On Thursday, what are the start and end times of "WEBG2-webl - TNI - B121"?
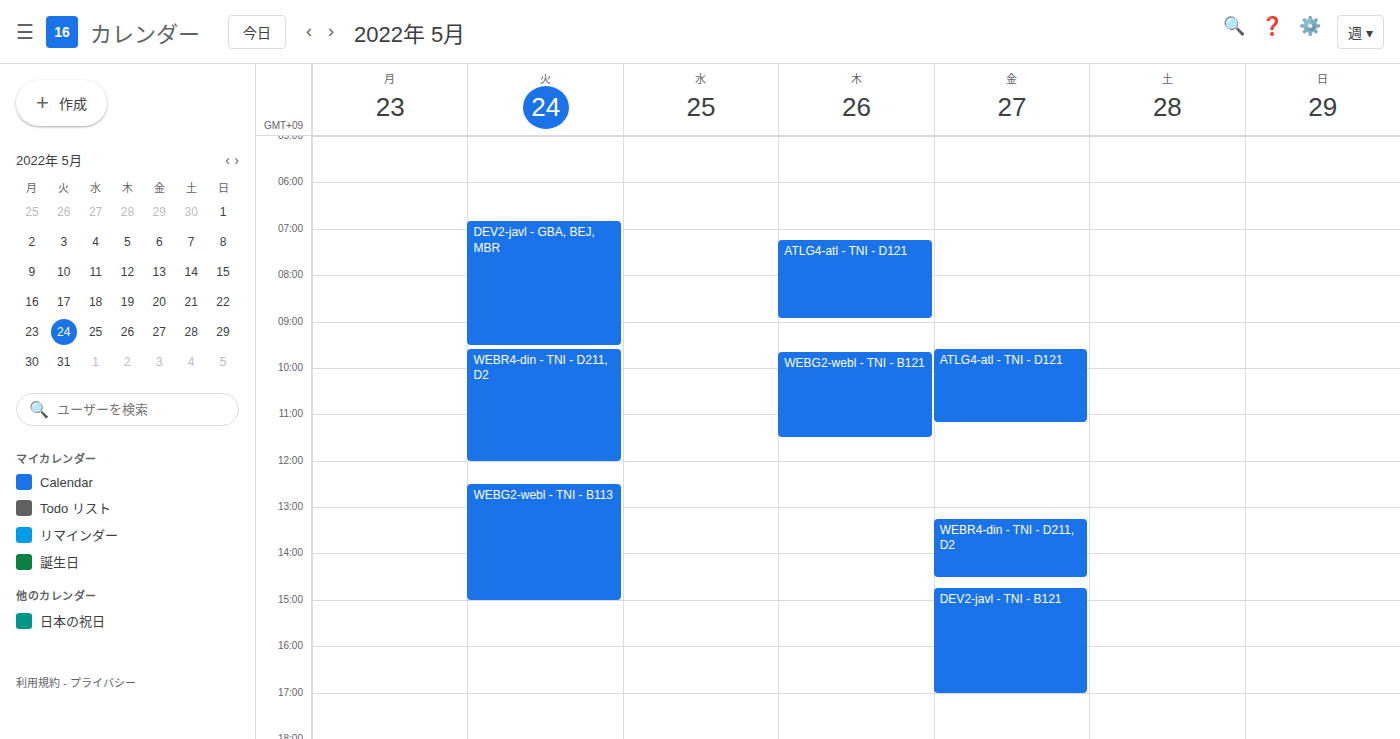
9:40 AM to 11:30 AM